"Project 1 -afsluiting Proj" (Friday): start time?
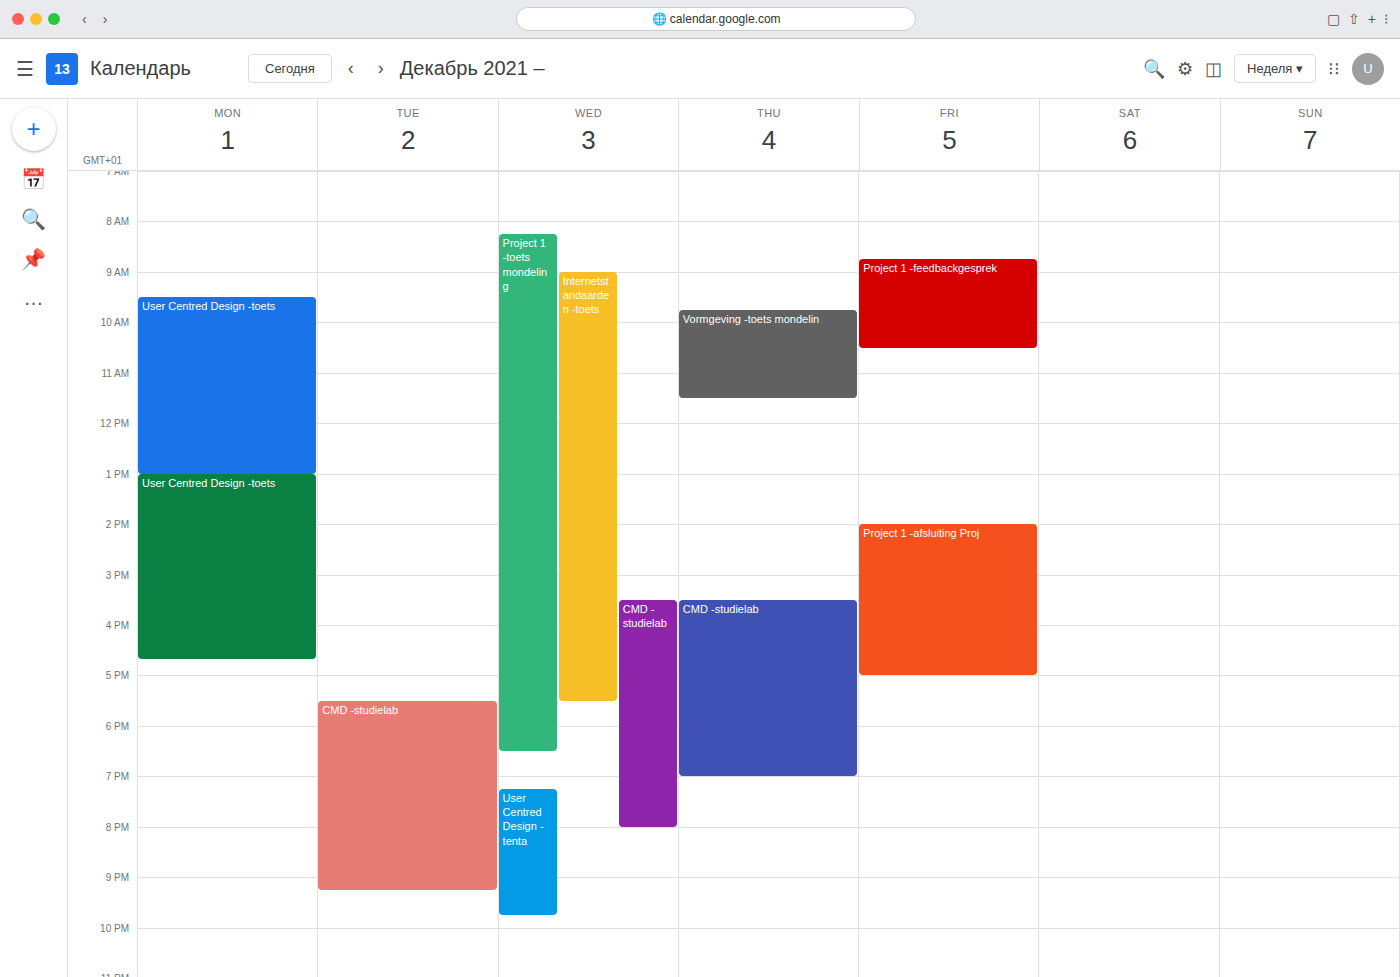
2:00 PM